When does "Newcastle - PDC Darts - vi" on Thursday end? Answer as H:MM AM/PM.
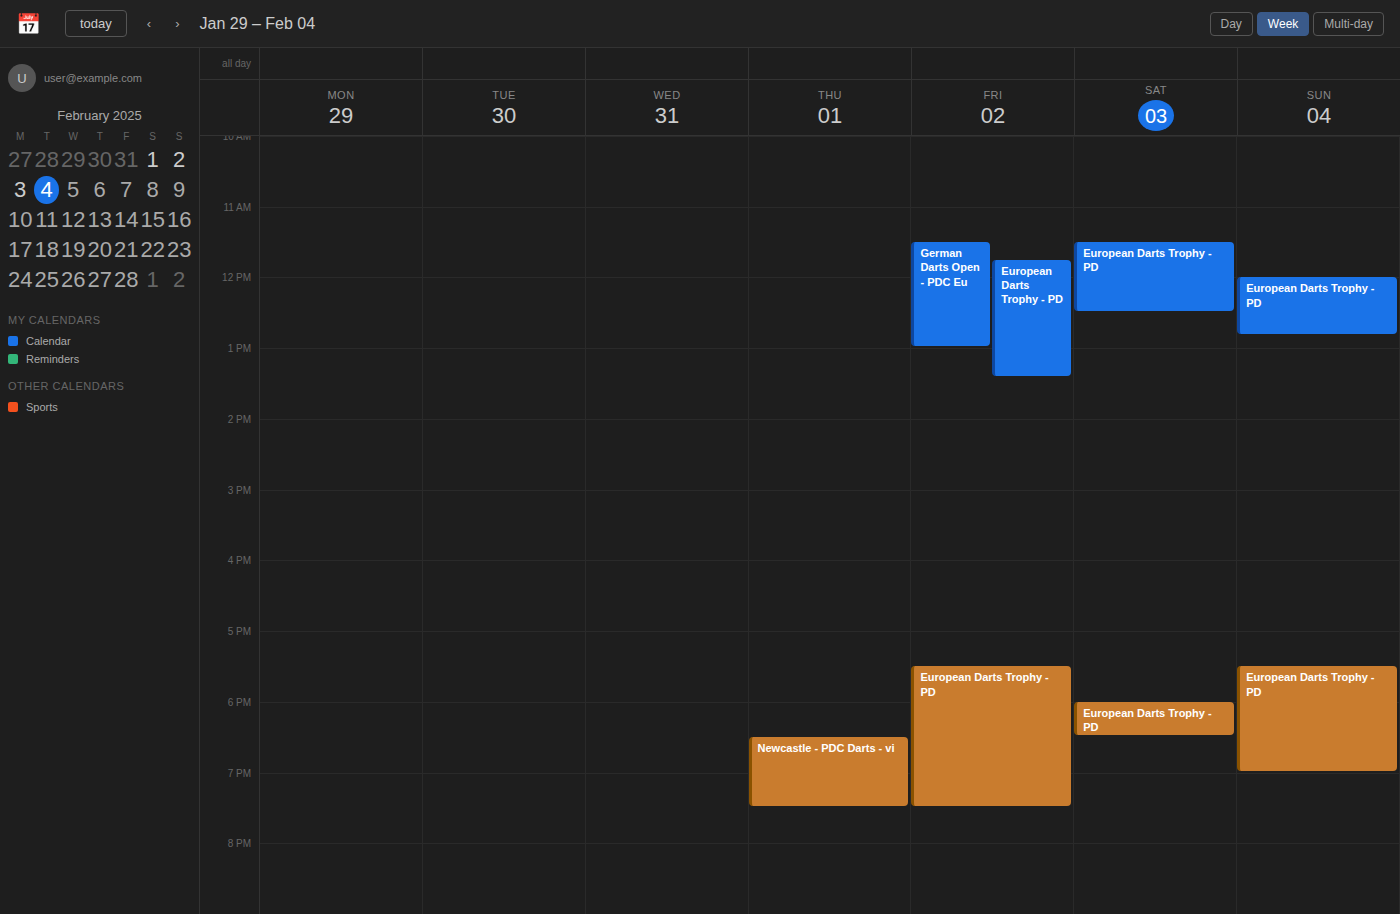
7:30 PM